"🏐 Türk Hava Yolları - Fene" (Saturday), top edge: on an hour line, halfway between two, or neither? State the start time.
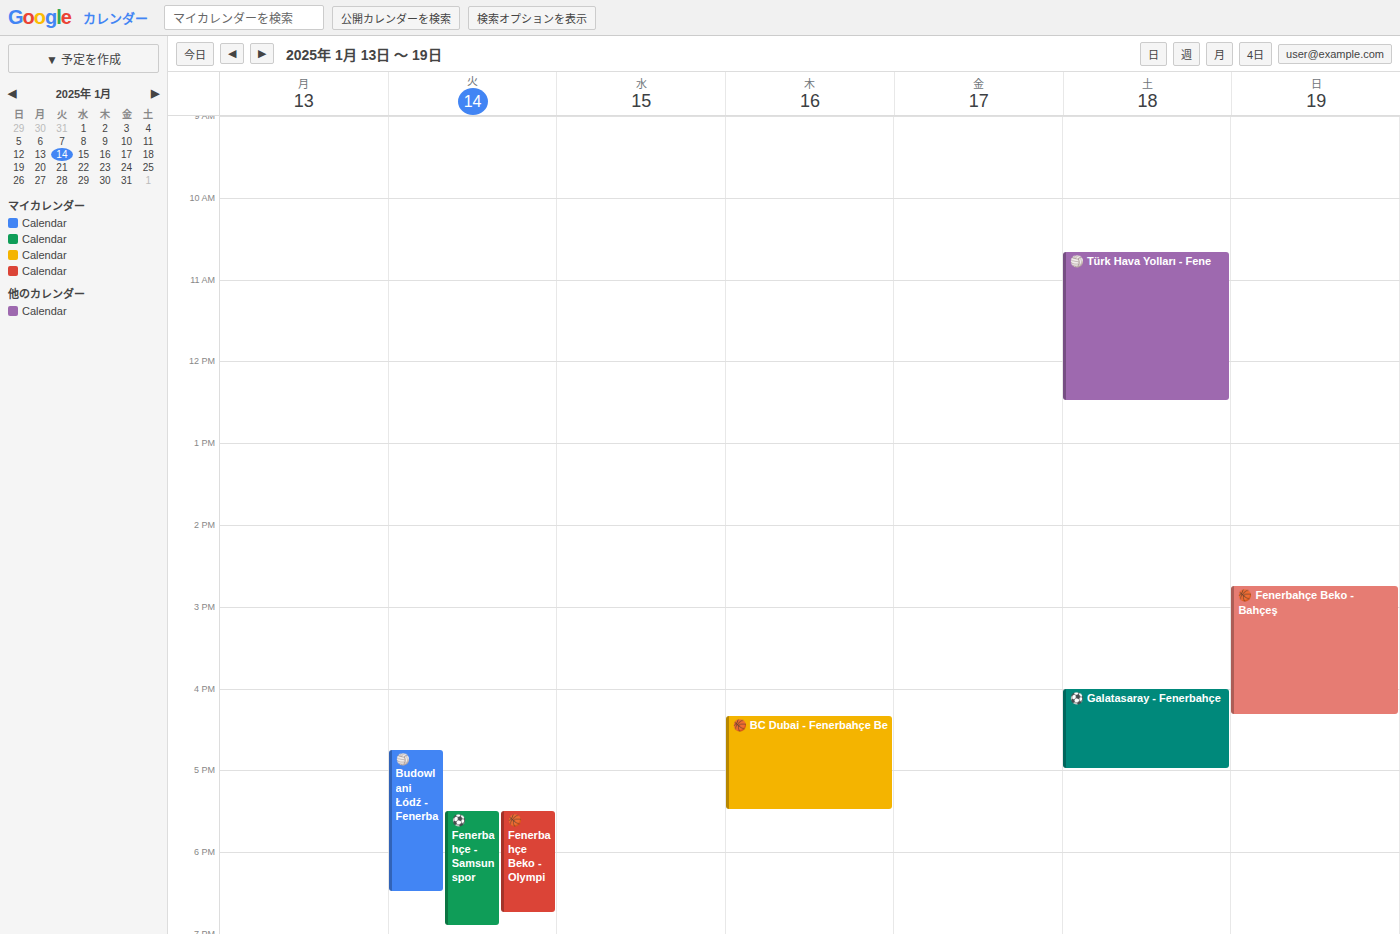
10:40 -- neither: 40 minutes below the 10:00 line and 20 minutes above the 11:00 line.